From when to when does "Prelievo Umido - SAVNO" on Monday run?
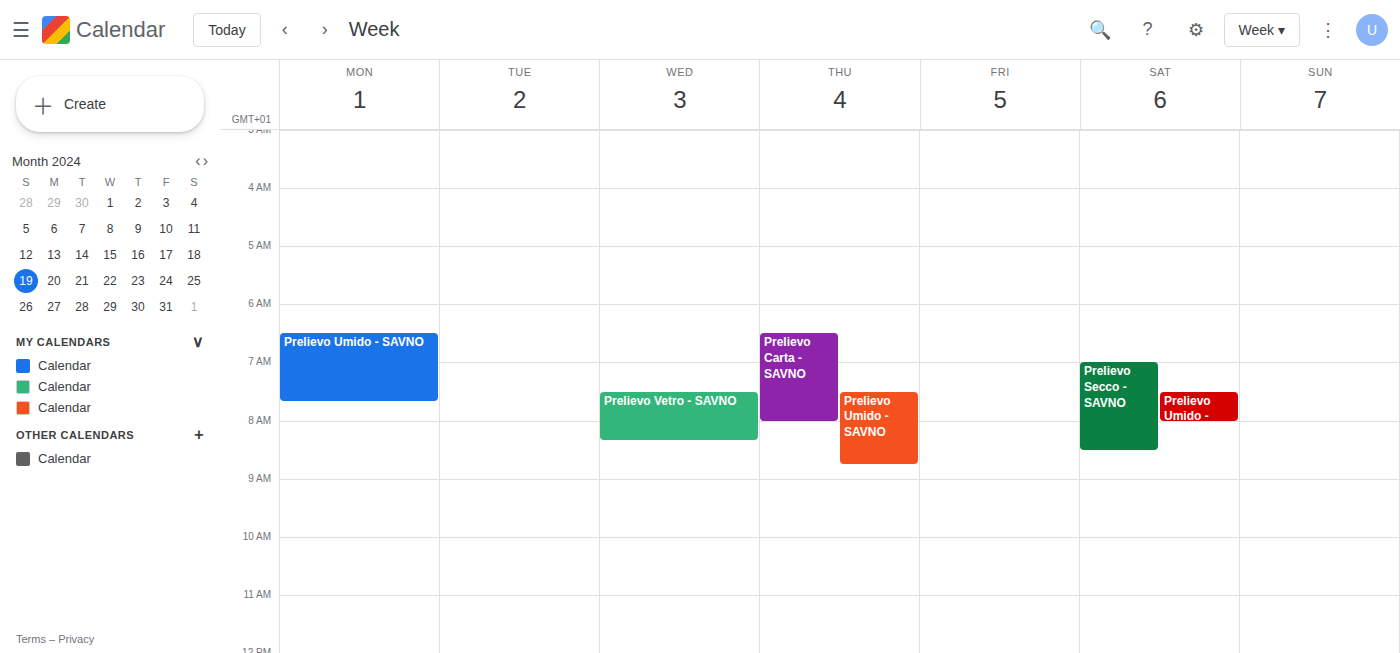
6:30 AM to 7:40 AM